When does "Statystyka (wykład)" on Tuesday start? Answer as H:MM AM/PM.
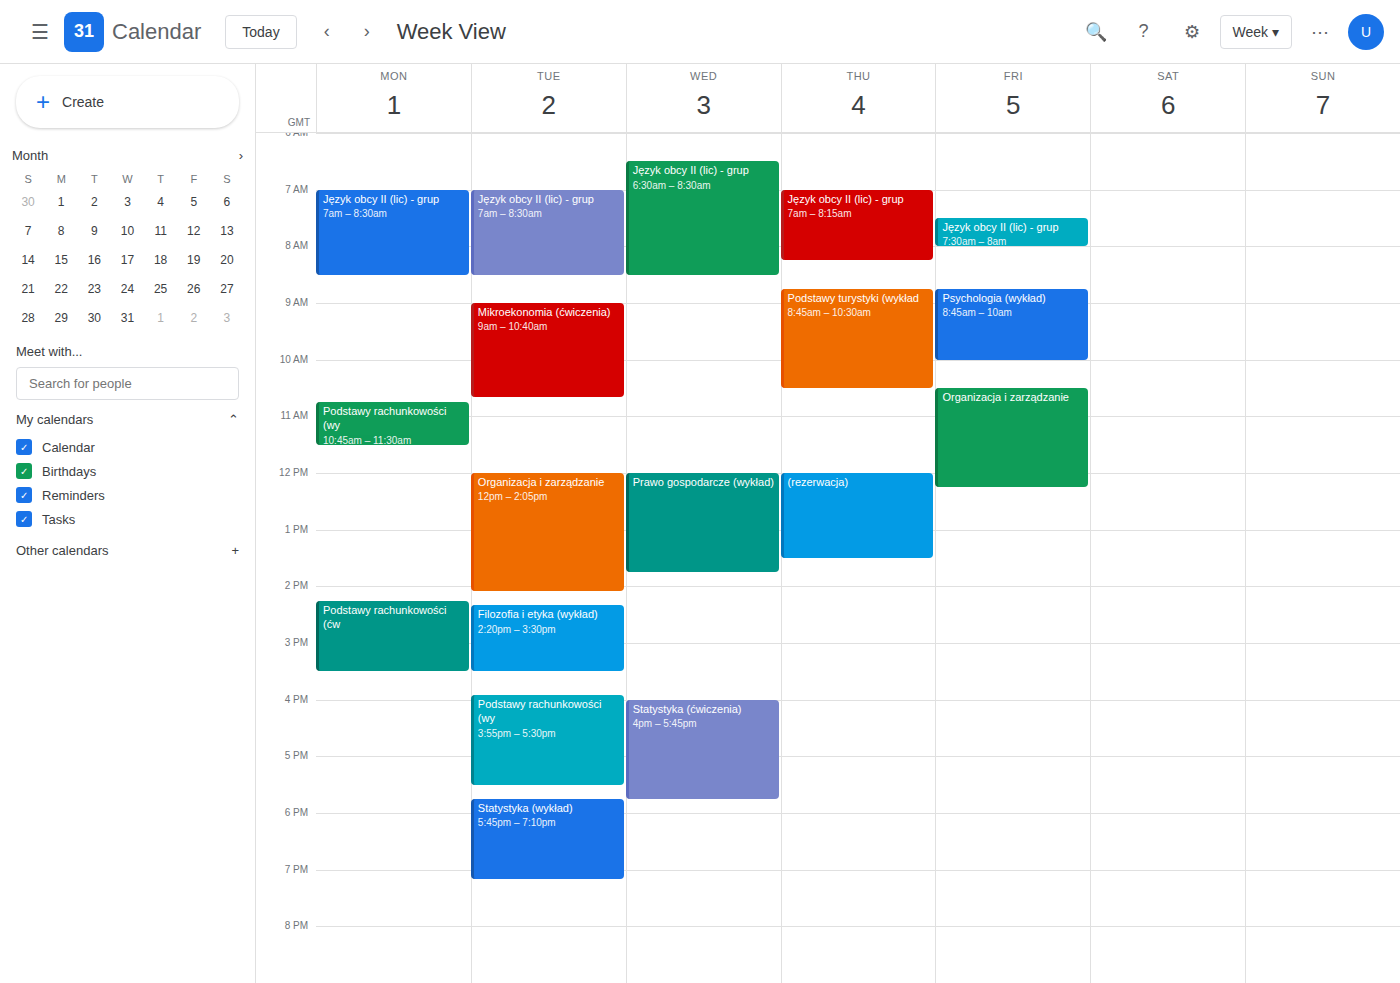
5:45 PM